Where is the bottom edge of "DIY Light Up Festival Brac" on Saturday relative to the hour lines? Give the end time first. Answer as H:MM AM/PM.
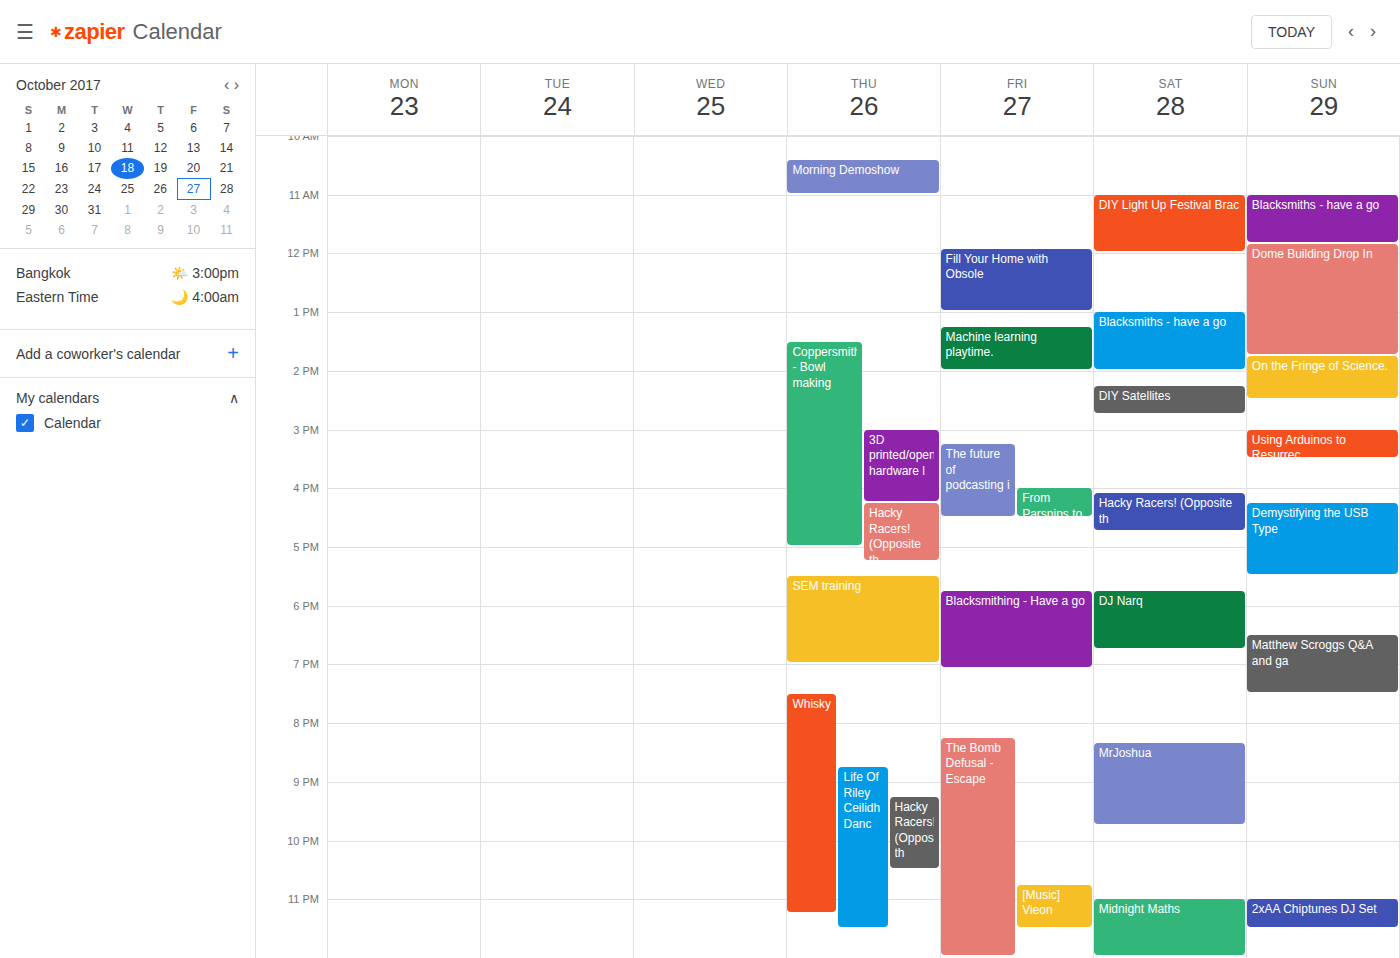
12:00 PM -- exactly on the 12 PM line.